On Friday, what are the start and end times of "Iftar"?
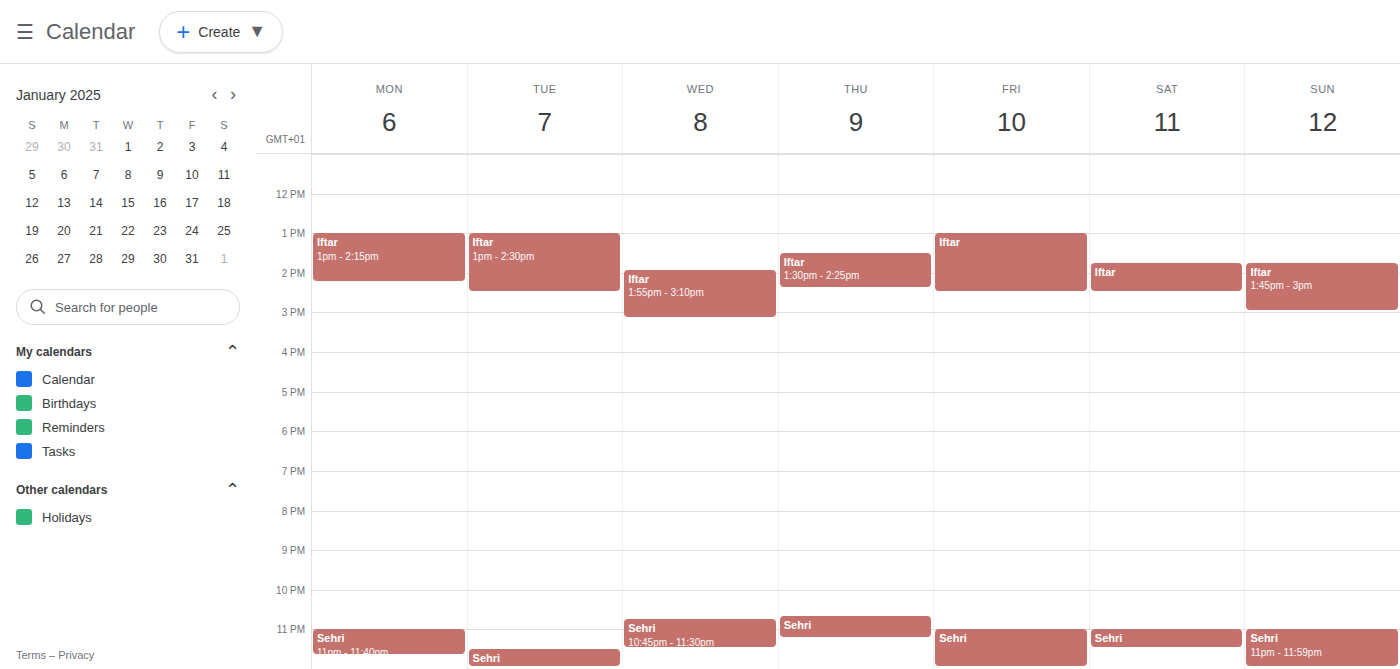
1:00 PM to 2:30 PM